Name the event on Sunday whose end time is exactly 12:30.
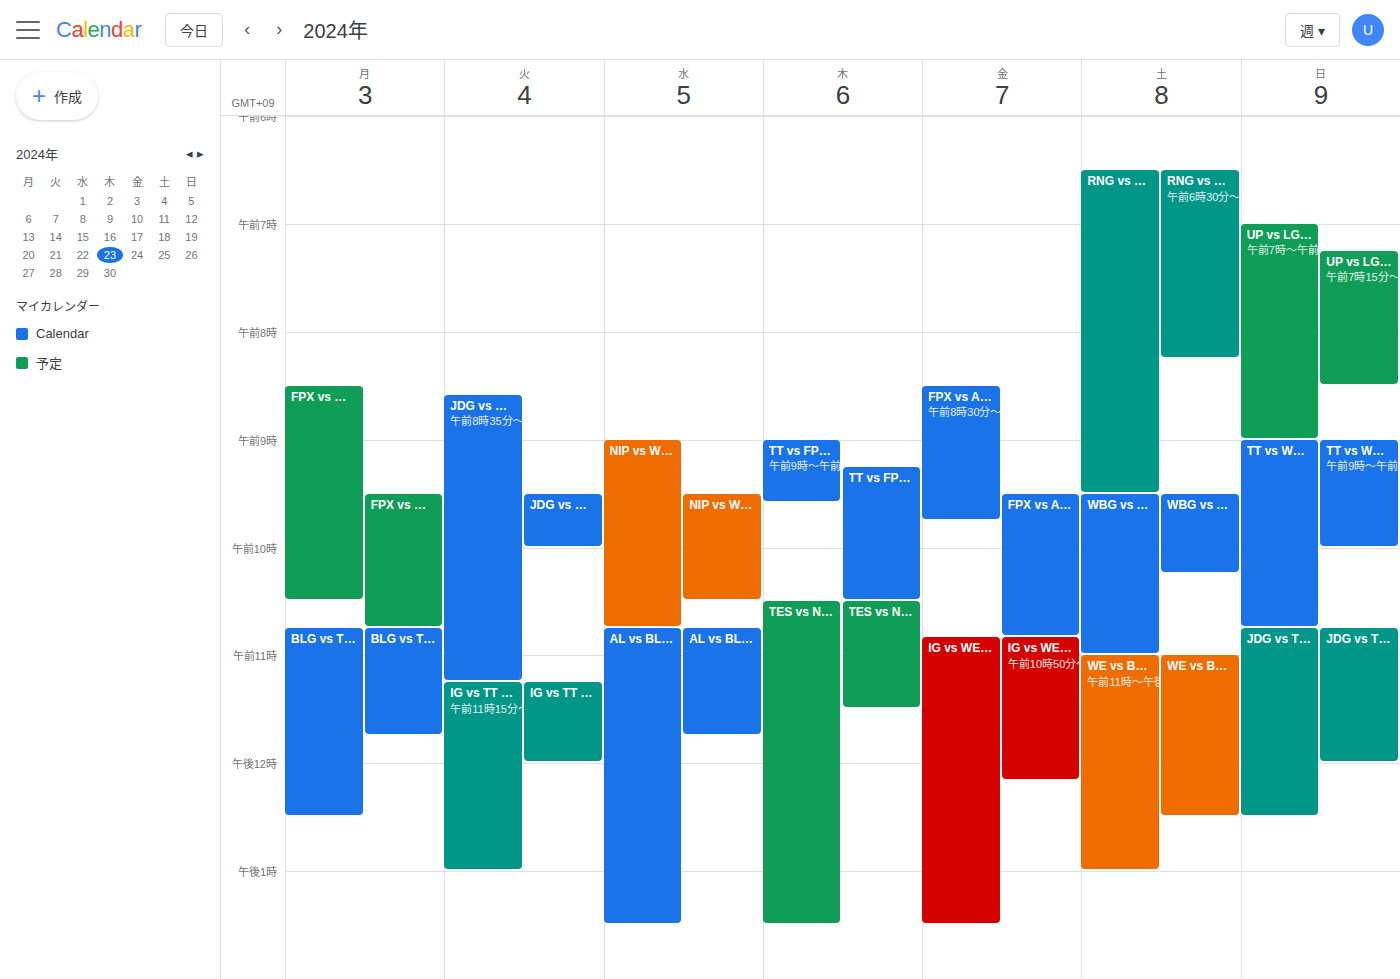
"JDG vs TES 0 : 2"